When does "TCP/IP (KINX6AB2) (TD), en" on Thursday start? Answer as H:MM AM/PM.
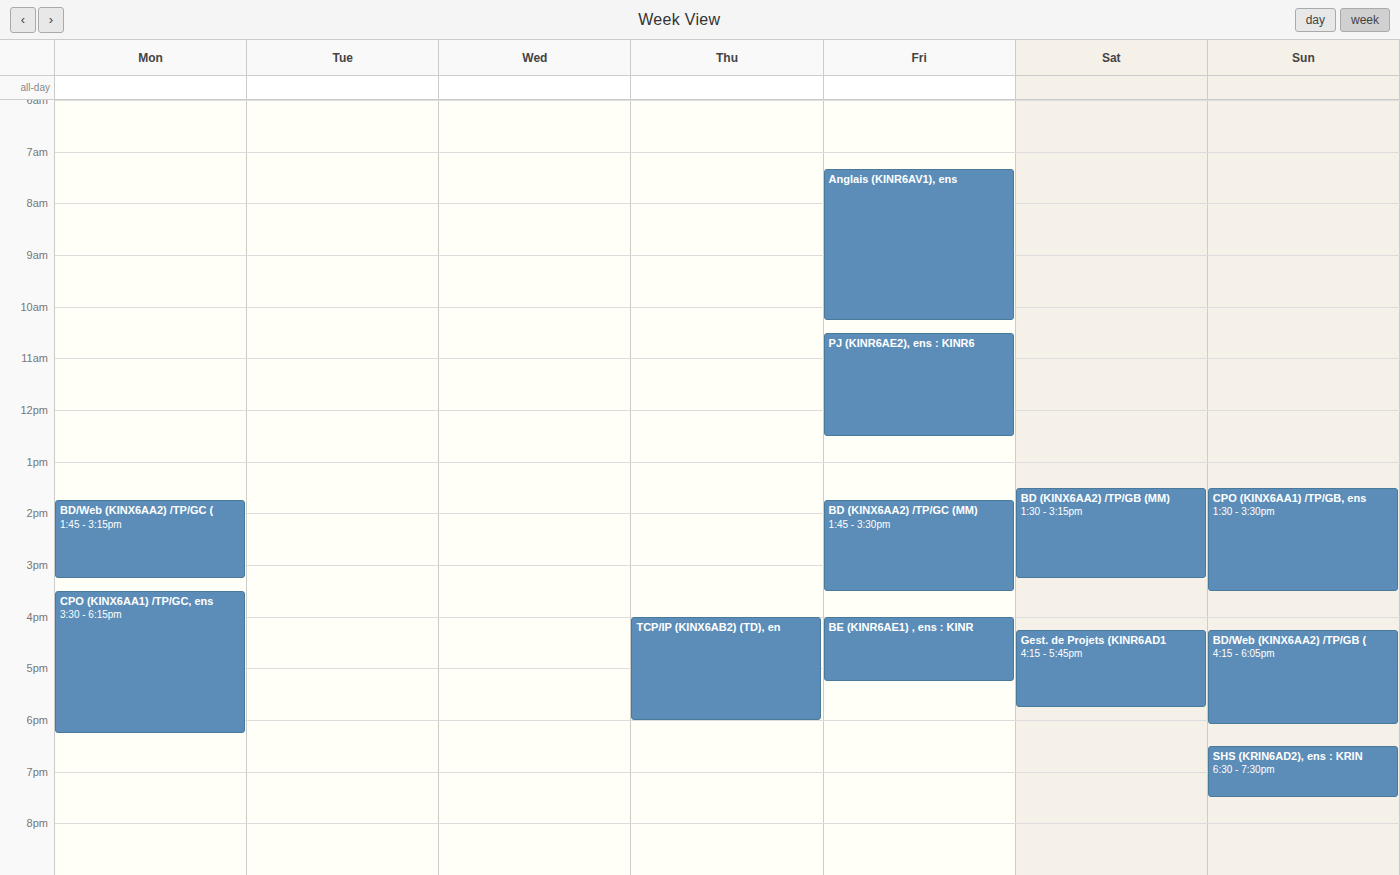
4:00 PM